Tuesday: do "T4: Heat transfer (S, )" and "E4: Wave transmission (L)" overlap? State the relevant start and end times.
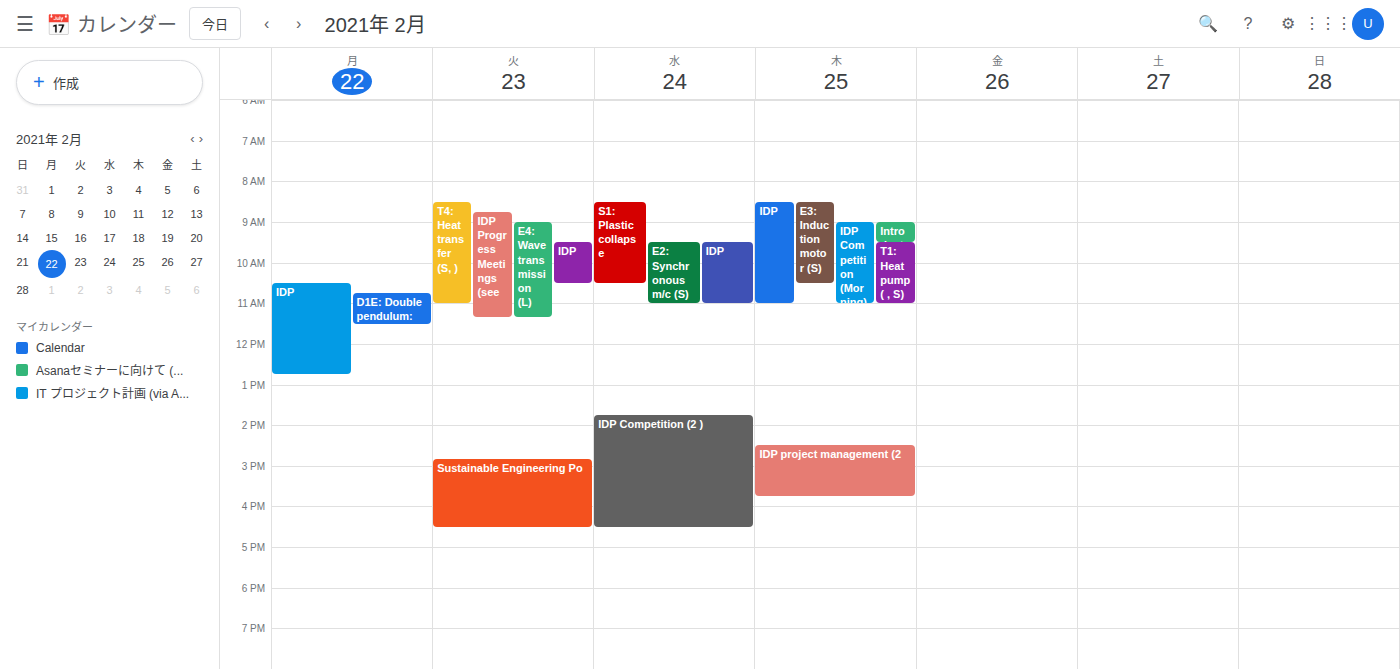
"E4: Wave transmission (L)" starts at 09:00, before "T4: Heat transfer (S, )" ends at 11:00 -- they overlap.